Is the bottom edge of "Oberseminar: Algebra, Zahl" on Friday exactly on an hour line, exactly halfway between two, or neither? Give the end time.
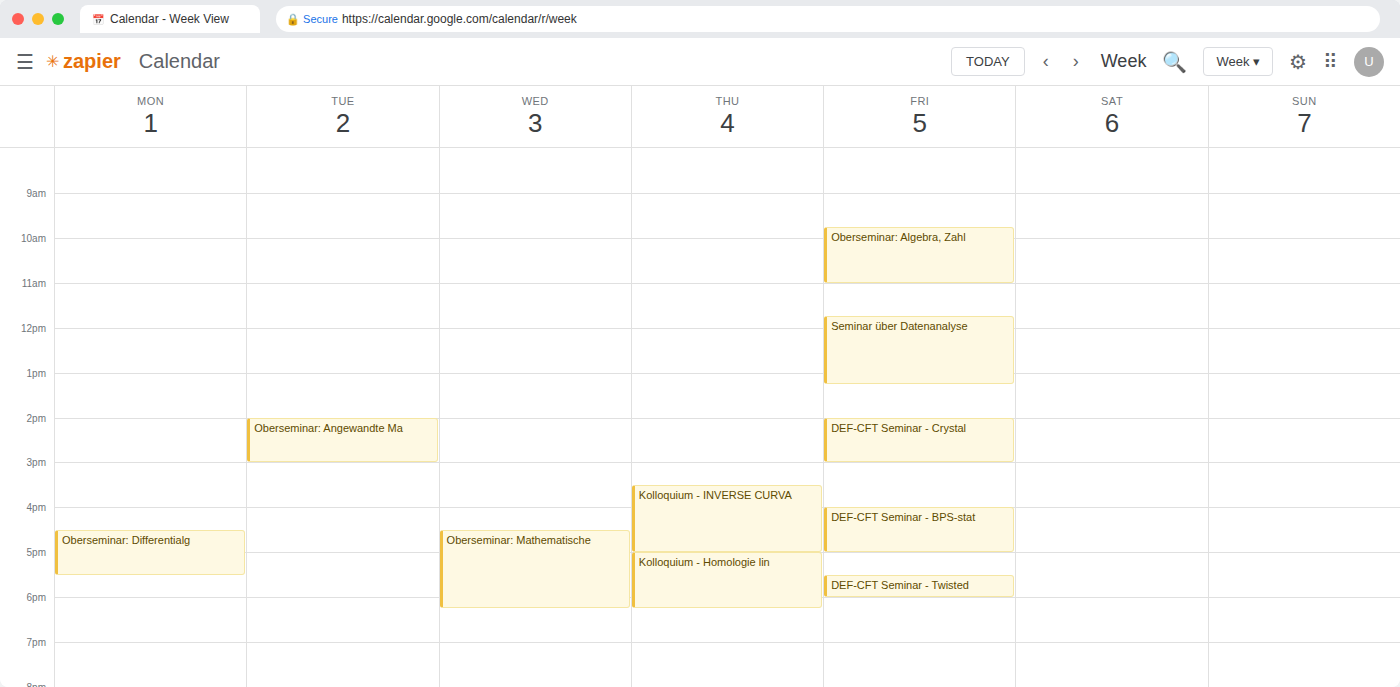
11:00 AM -- exactly on the 11 AM line.